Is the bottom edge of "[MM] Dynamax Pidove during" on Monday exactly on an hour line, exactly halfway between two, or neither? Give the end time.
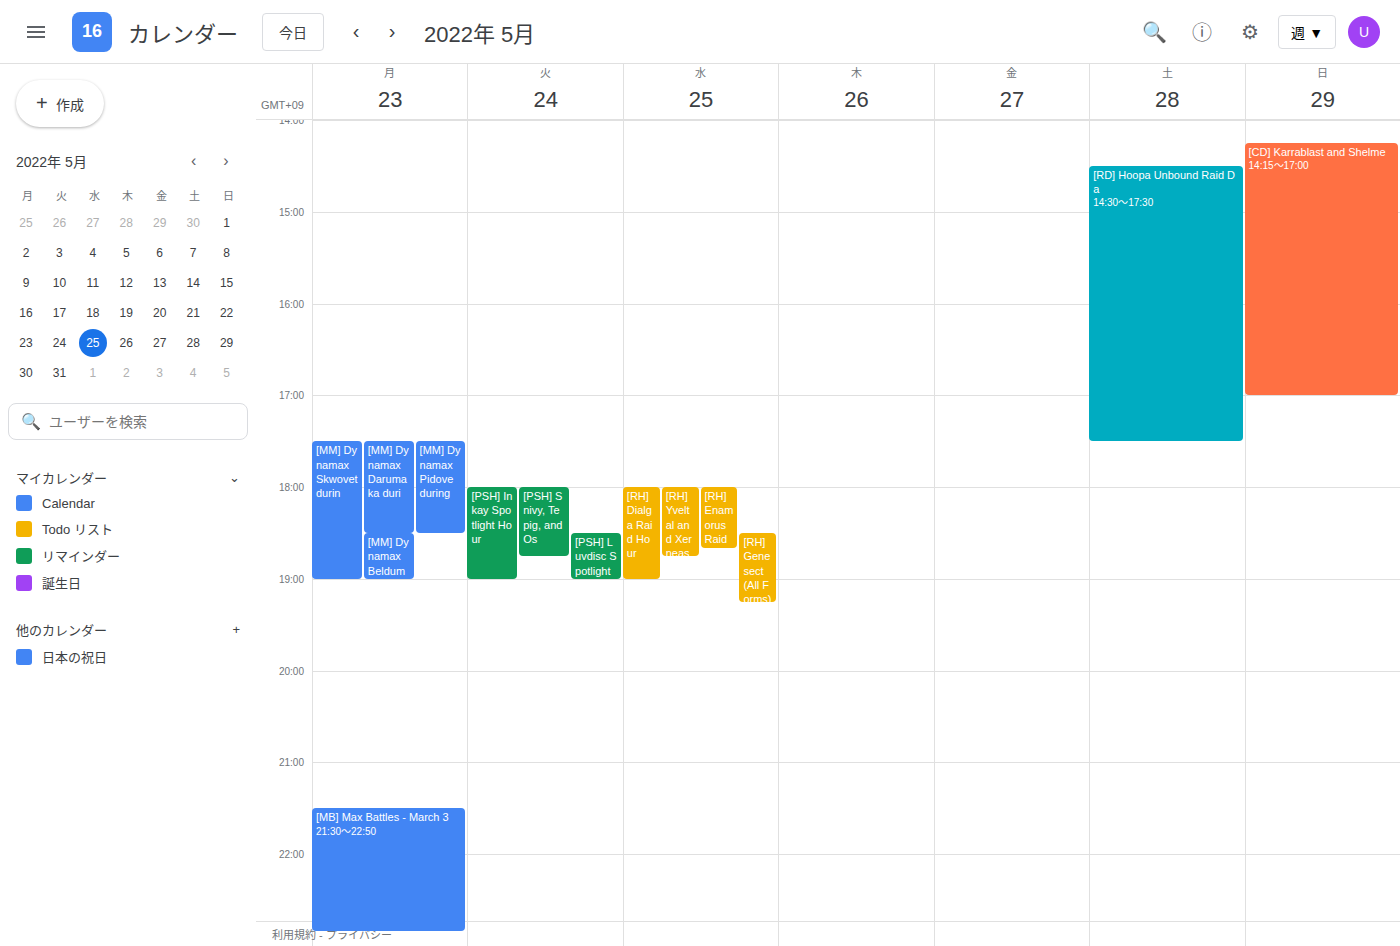
6:30 PM -- halfway between the 6 PM and 7 PM lines.